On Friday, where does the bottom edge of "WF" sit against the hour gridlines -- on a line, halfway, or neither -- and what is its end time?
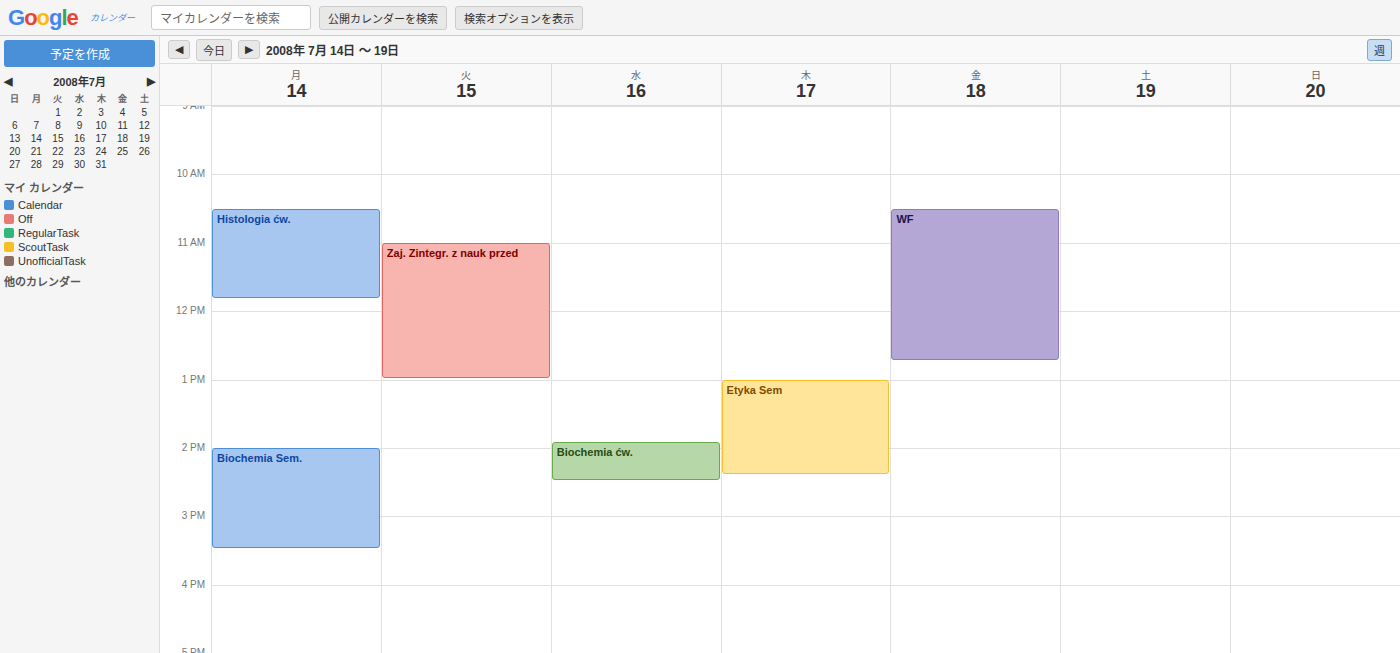
12:45 PM -- neither: three quarters of the way from the 12 PM line to the 1 PM line.